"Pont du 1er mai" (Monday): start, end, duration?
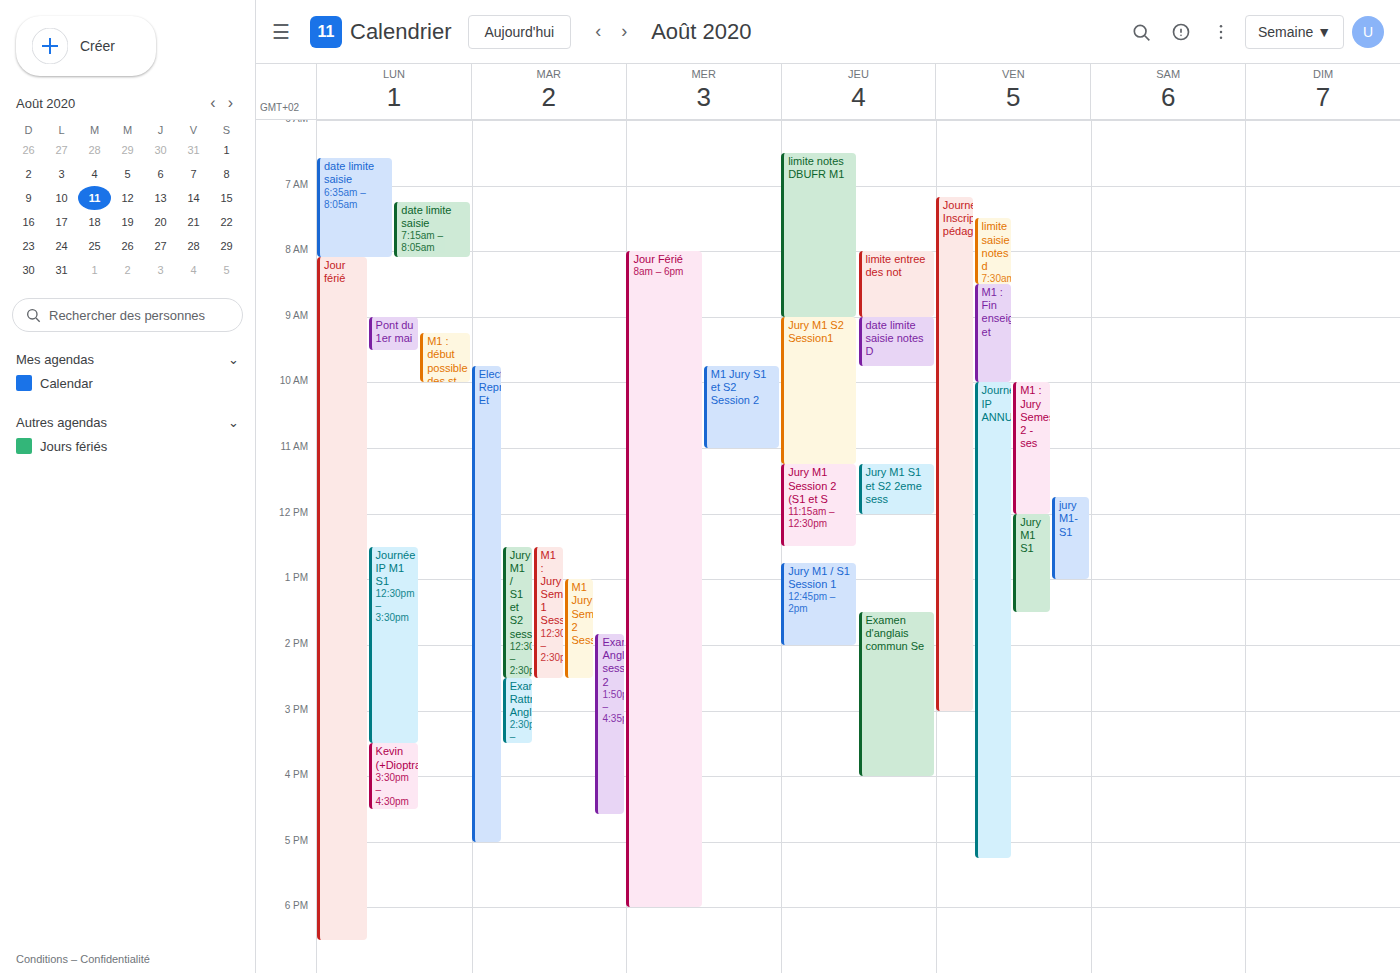
09:00 to 09:30, 30 minutes